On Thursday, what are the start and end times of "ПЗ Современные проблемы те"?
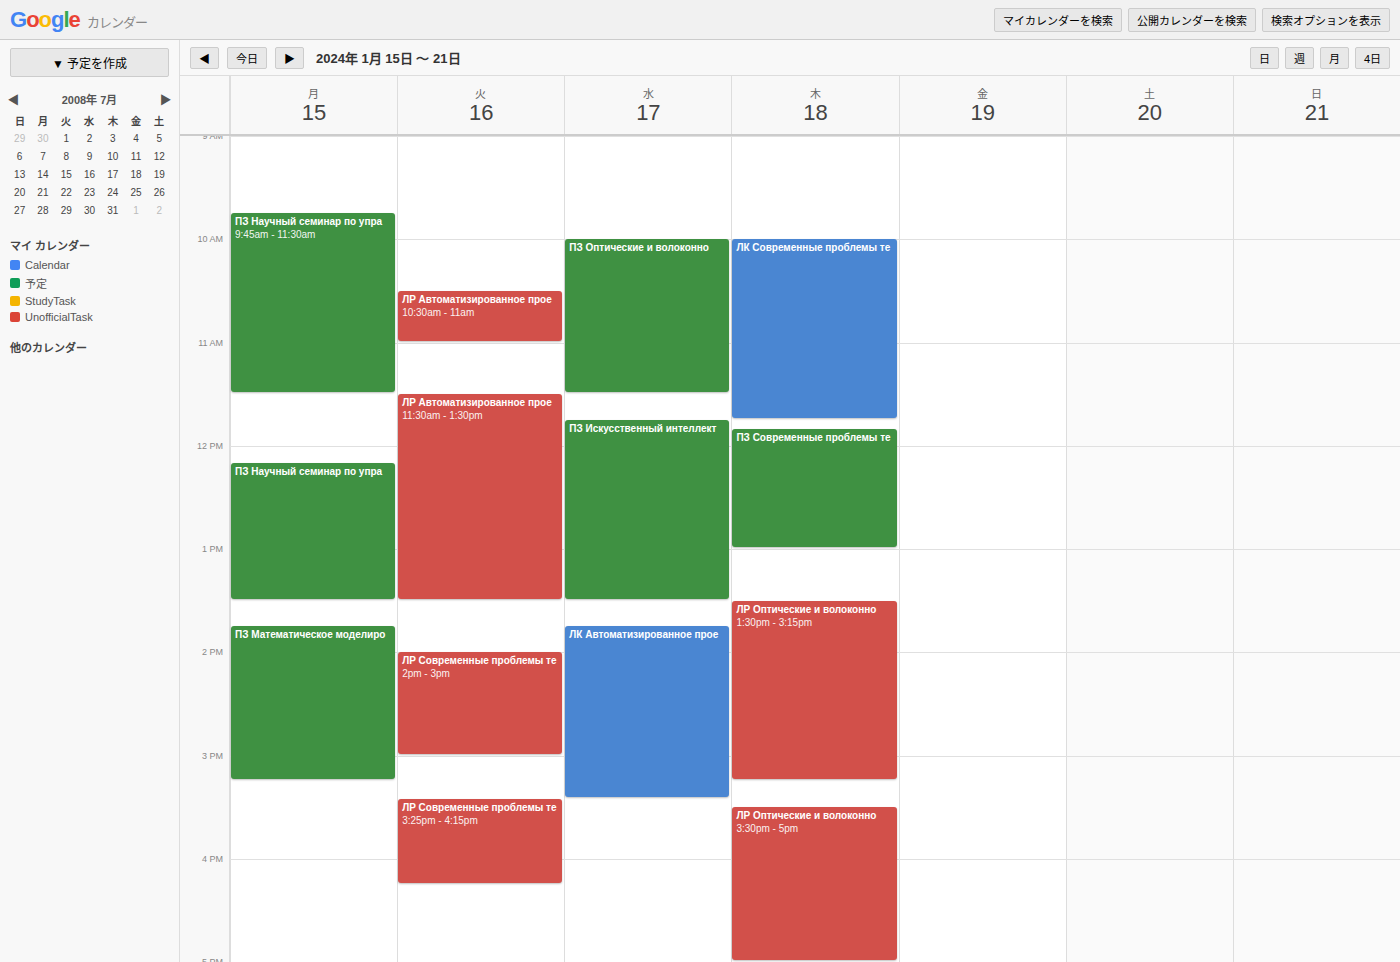
11:50 AM to 1:00 PM